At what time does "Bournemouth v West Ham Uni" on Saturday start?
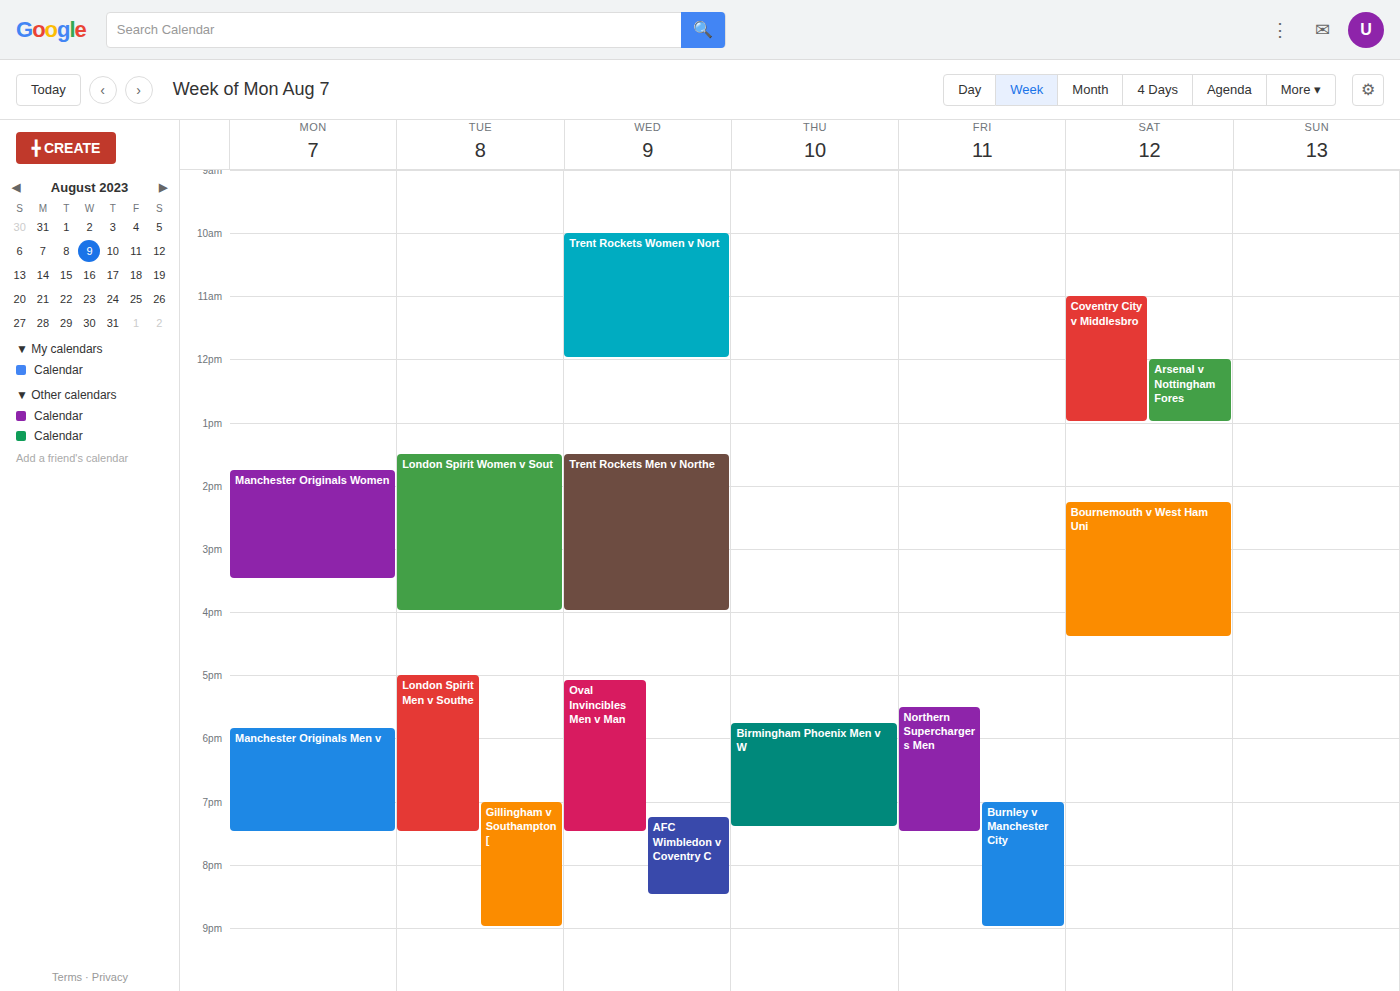
2:15 PM